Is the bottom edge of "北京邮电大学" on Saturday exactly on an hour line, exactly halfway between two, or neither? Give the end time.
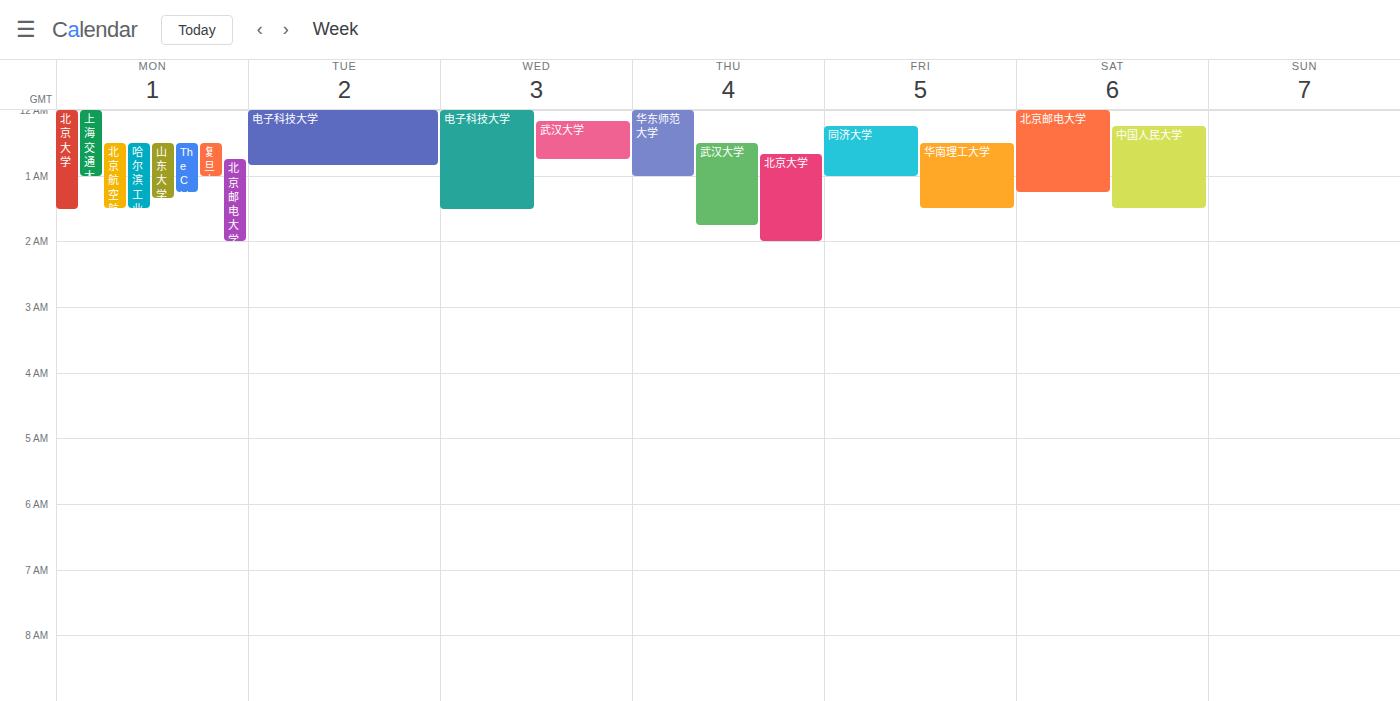
1:15 AM -- neither: a quarter of the way from the 1 AM line to the 2 AM line.